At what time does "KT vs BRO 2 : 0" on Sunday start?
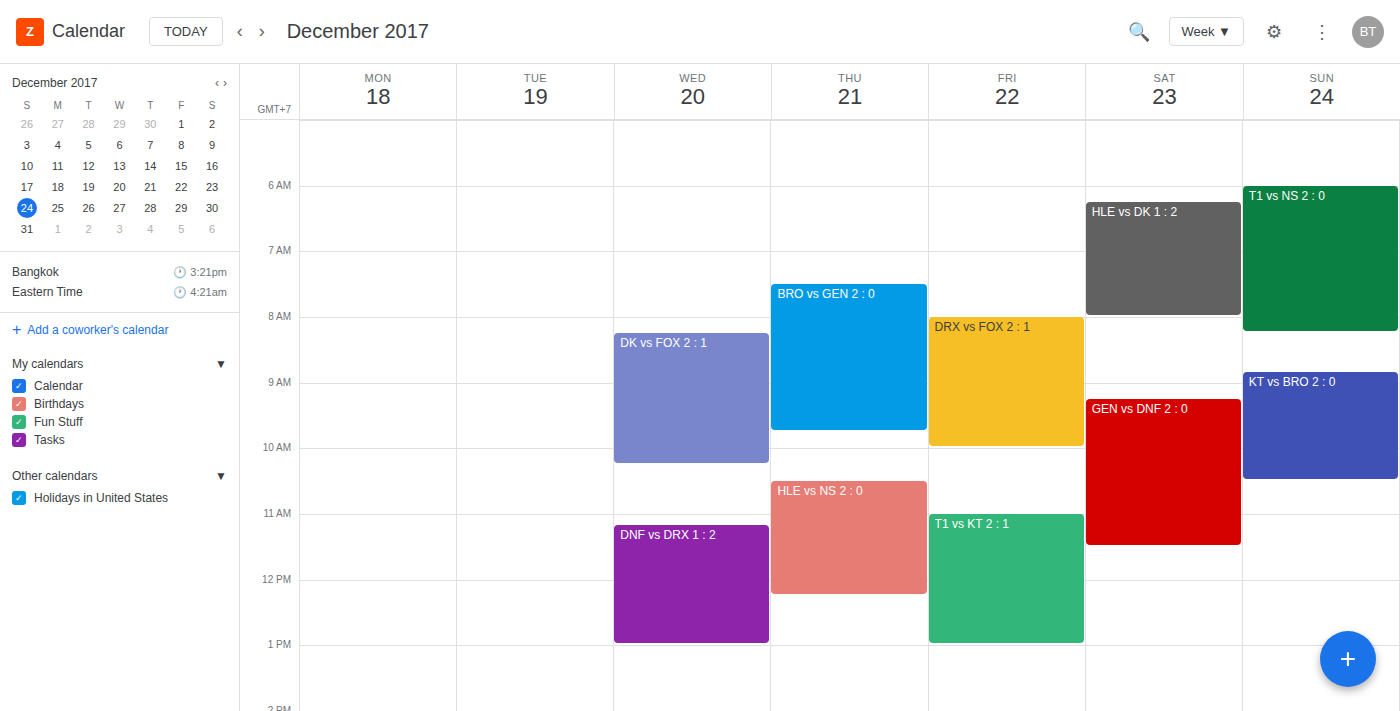
8:50 AM